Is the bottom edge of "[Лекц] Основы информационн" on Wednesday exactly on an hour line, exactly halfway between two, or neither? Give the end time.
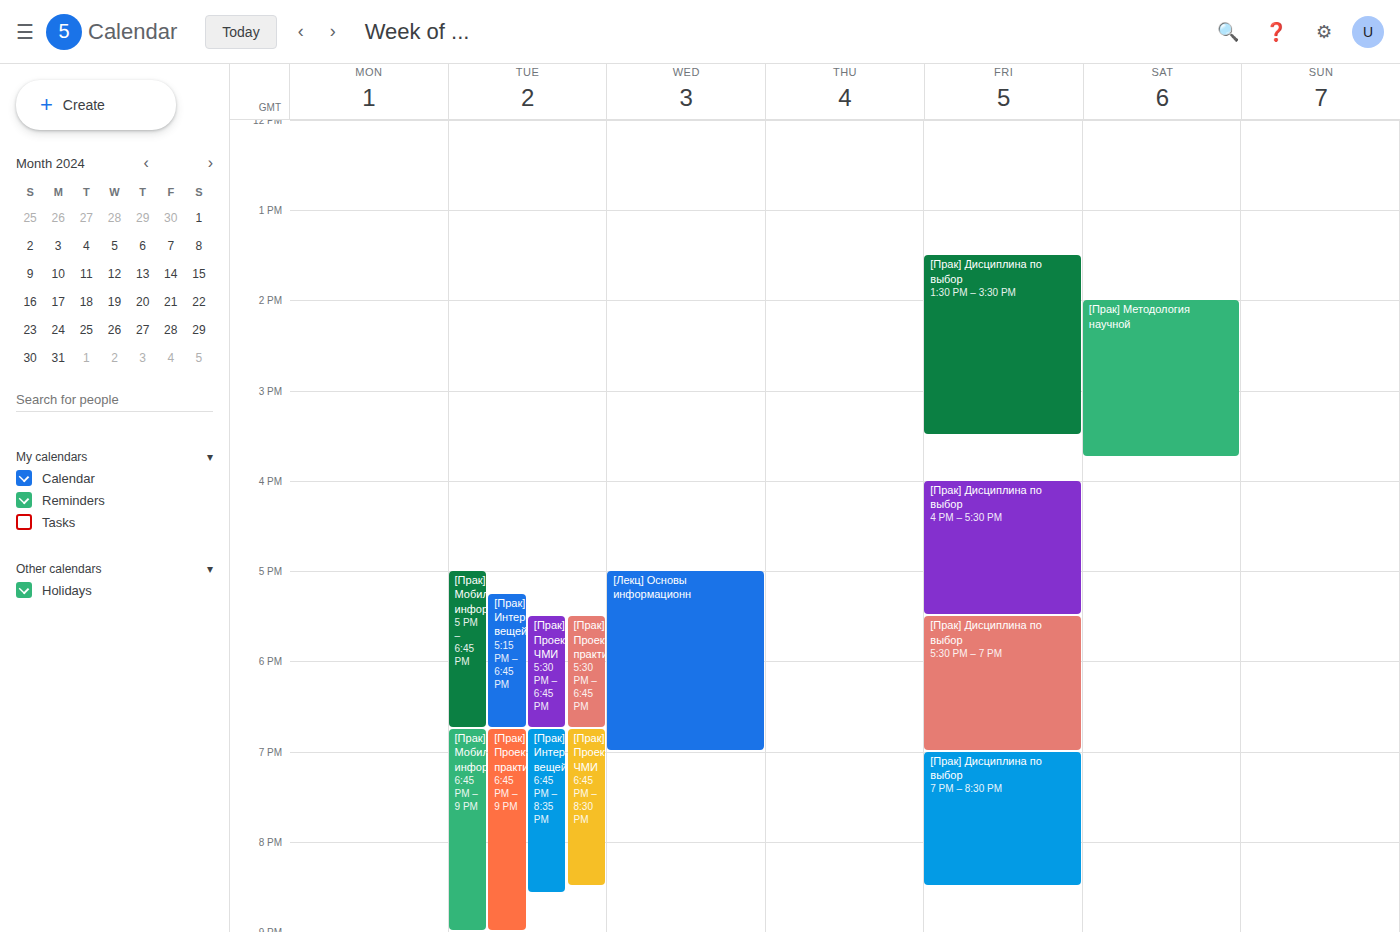
7:00 PM -- exactly on the 7 PM line.